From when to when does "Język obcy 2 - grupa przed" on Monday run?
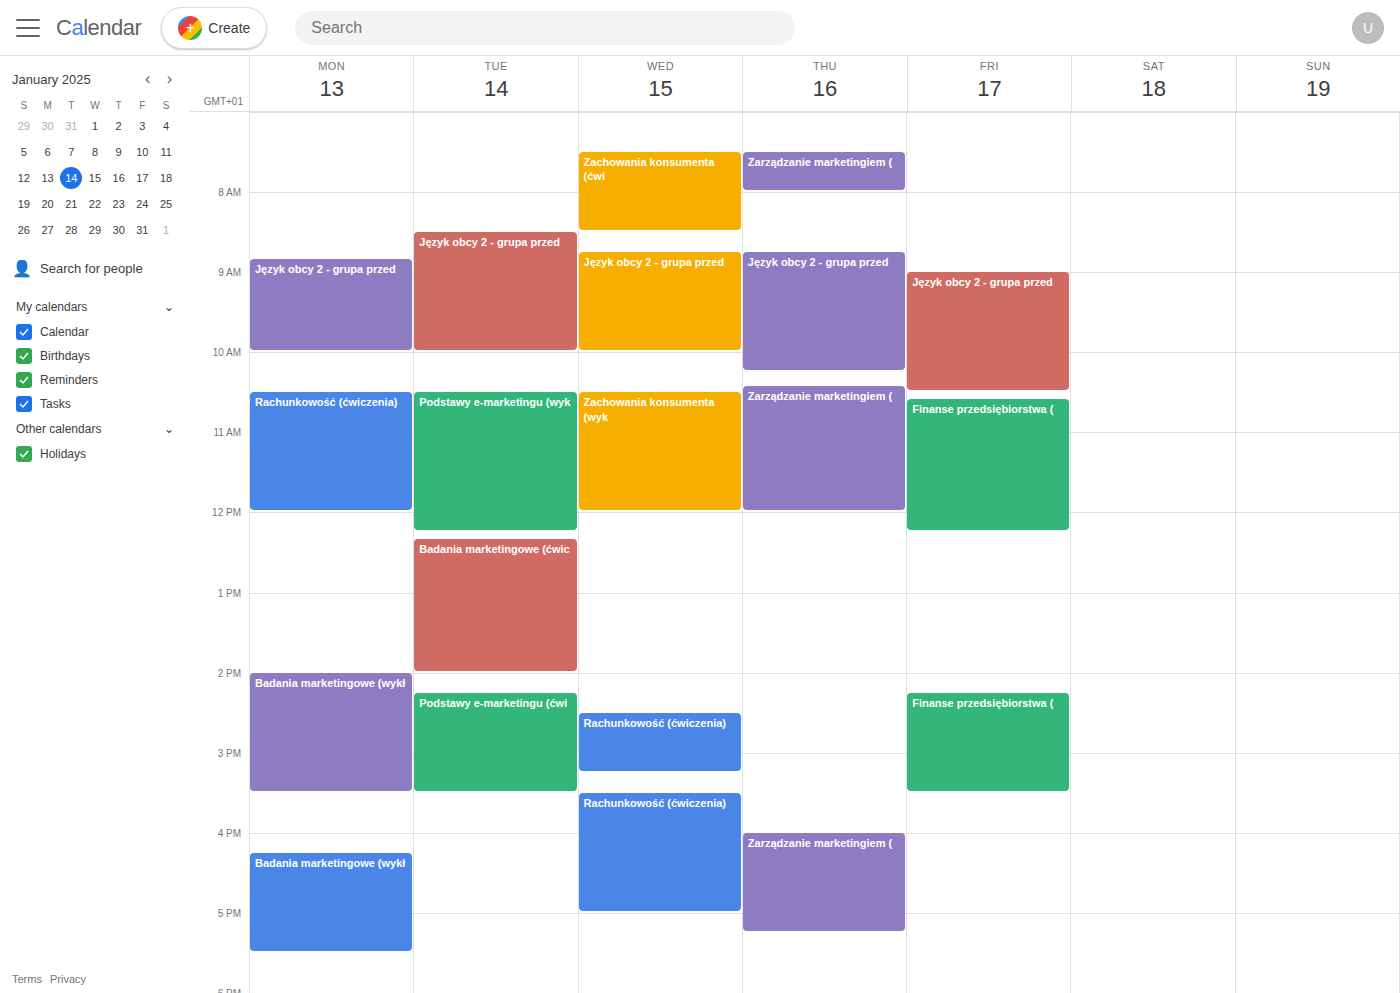
8:50 AM to 10:00 AM